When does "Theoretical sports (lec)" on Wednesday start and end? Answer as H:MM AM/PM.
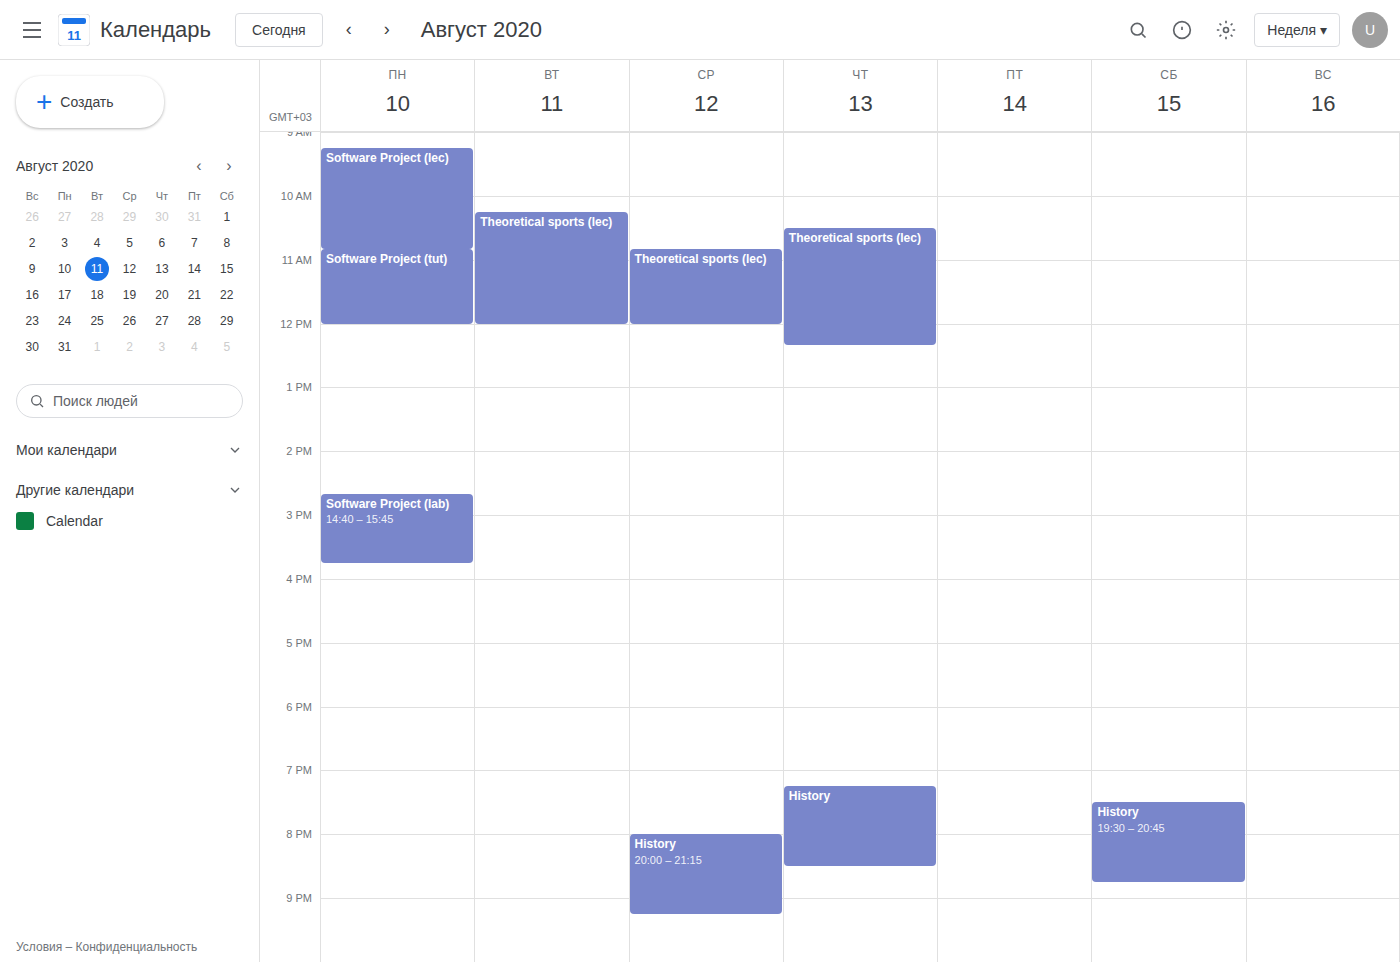
10:50 AM to 12:00 PM